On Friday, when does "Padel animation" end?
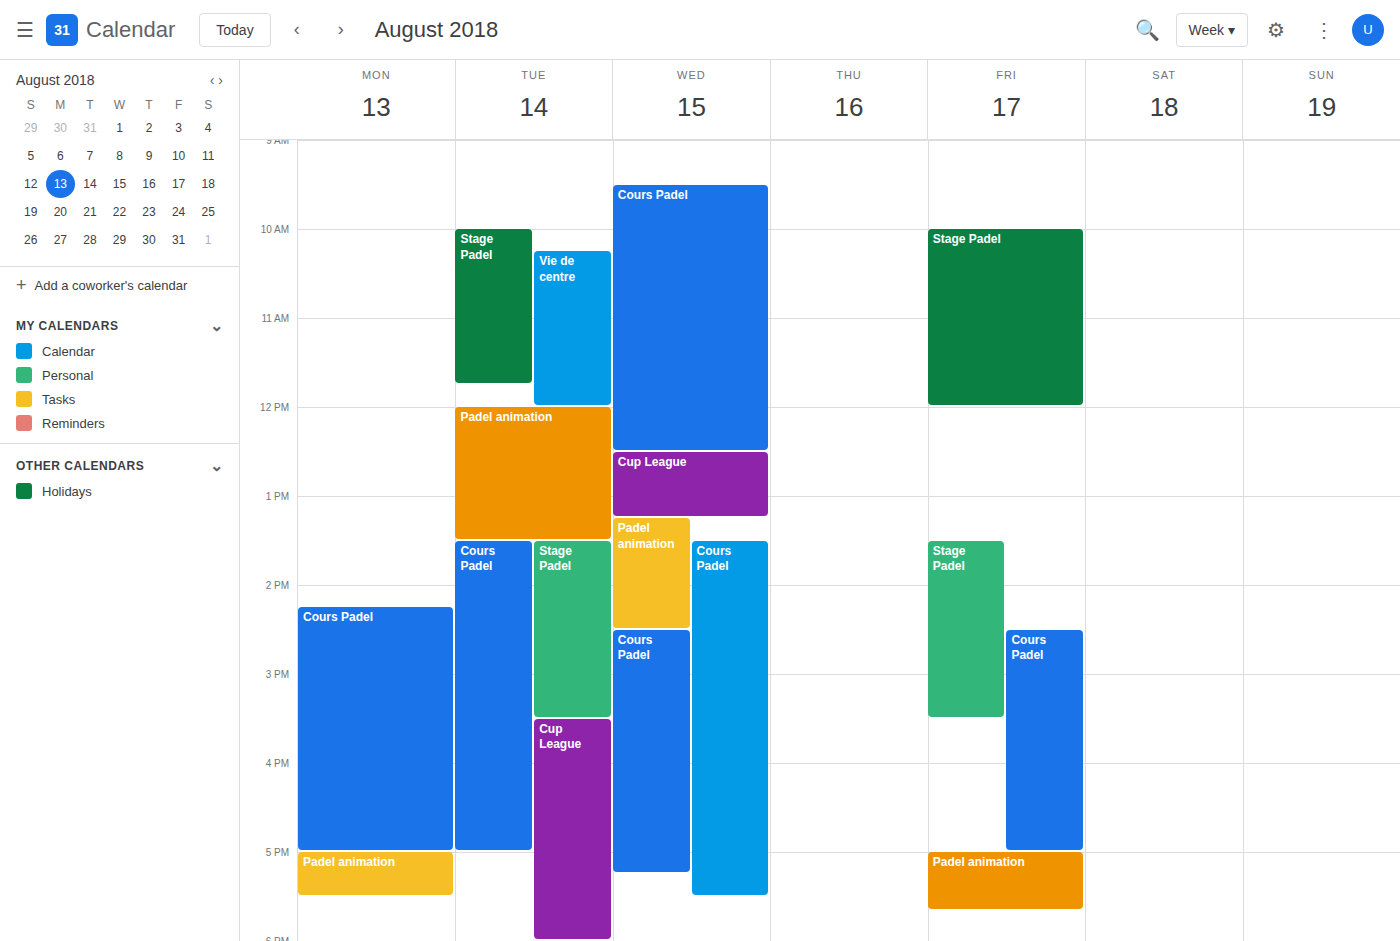
5:40 PM